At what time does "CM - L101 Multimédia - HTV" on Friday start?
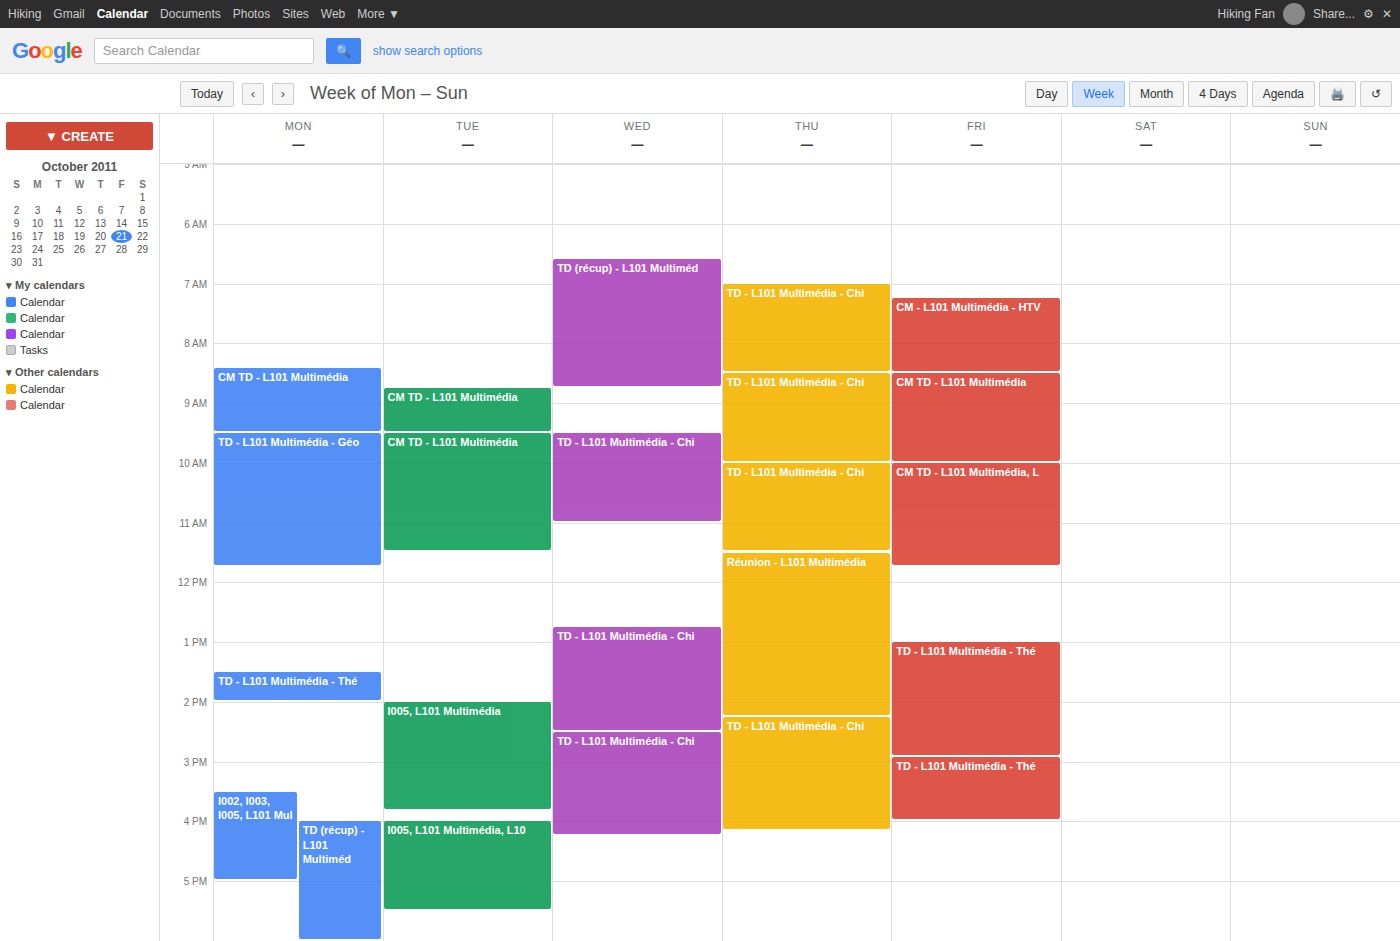
07:15